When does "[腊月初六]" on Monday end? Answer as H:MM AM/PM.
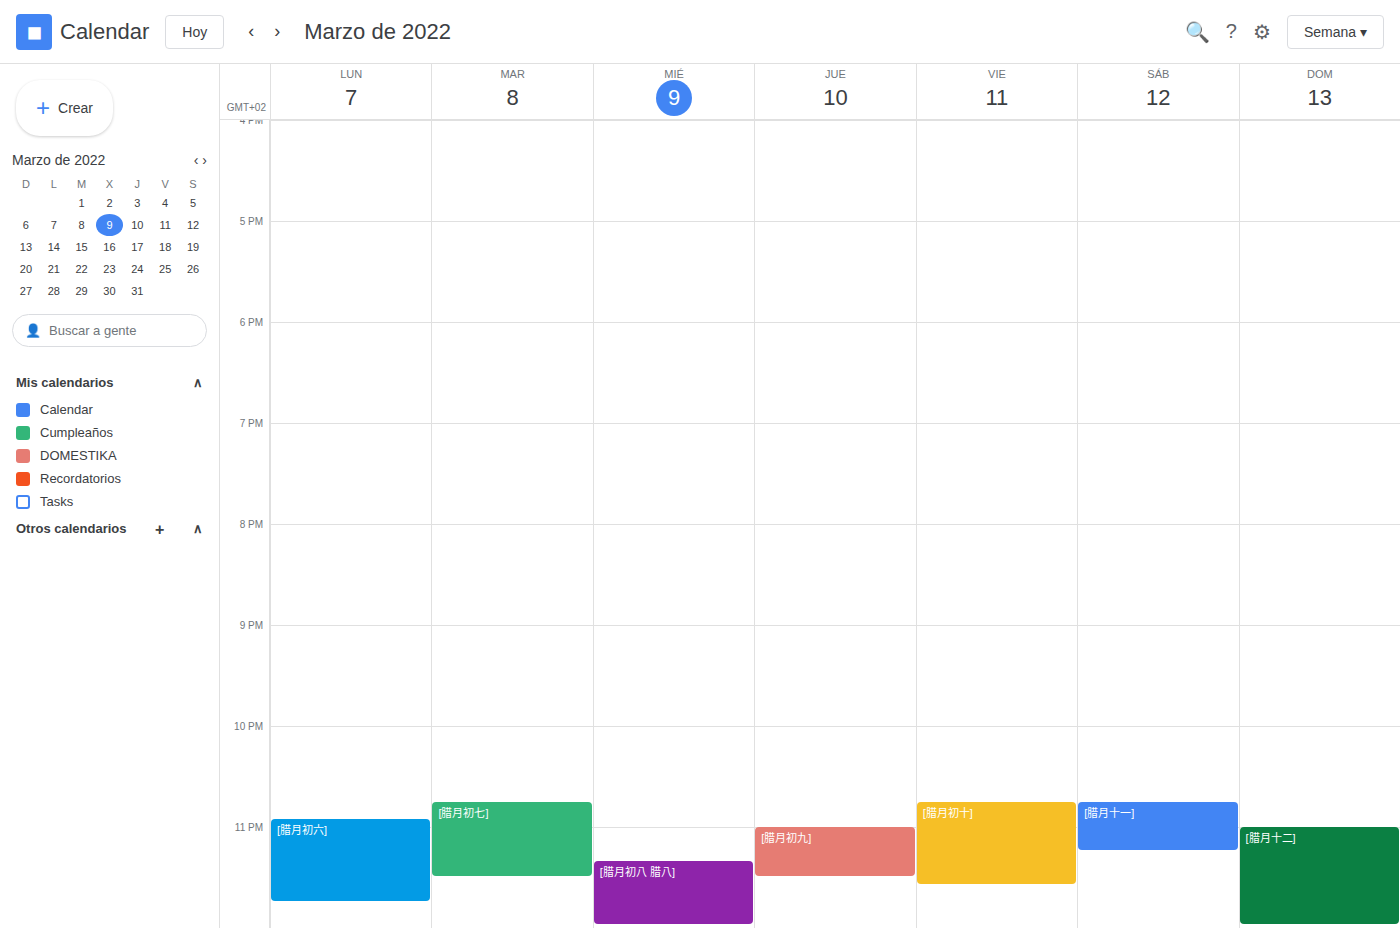
11:45 PM